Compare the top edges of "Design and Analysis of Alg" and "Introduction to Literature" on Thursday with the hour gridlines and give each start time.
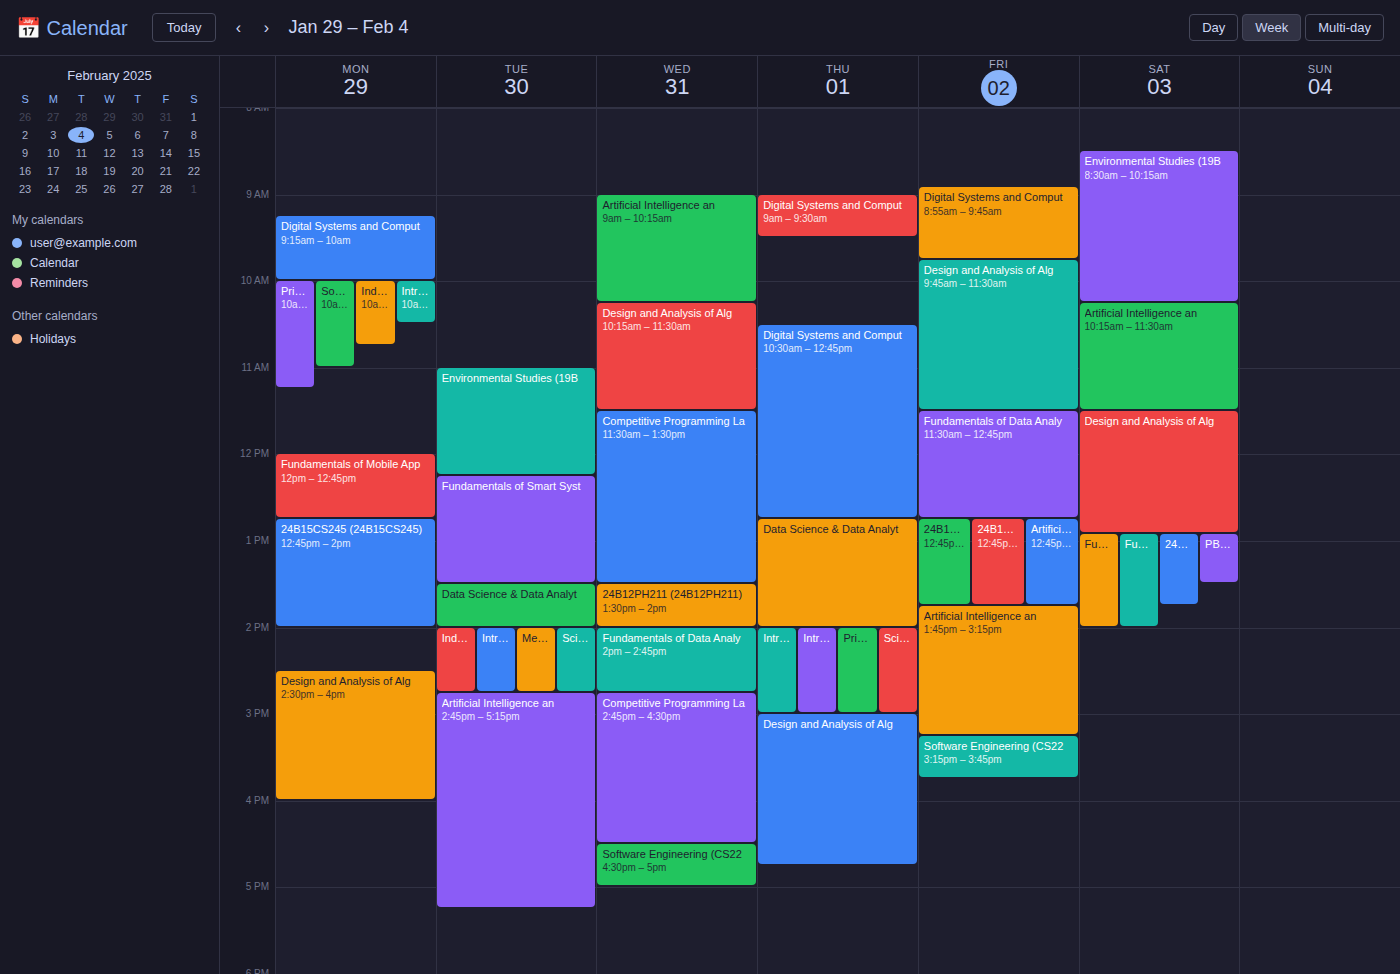
"Design and Analysis of Alg": 3:00 PM, exactly on the 3 PM line. "Introduction to Literature": 2:00 PM, exactly on the 2 PM line.